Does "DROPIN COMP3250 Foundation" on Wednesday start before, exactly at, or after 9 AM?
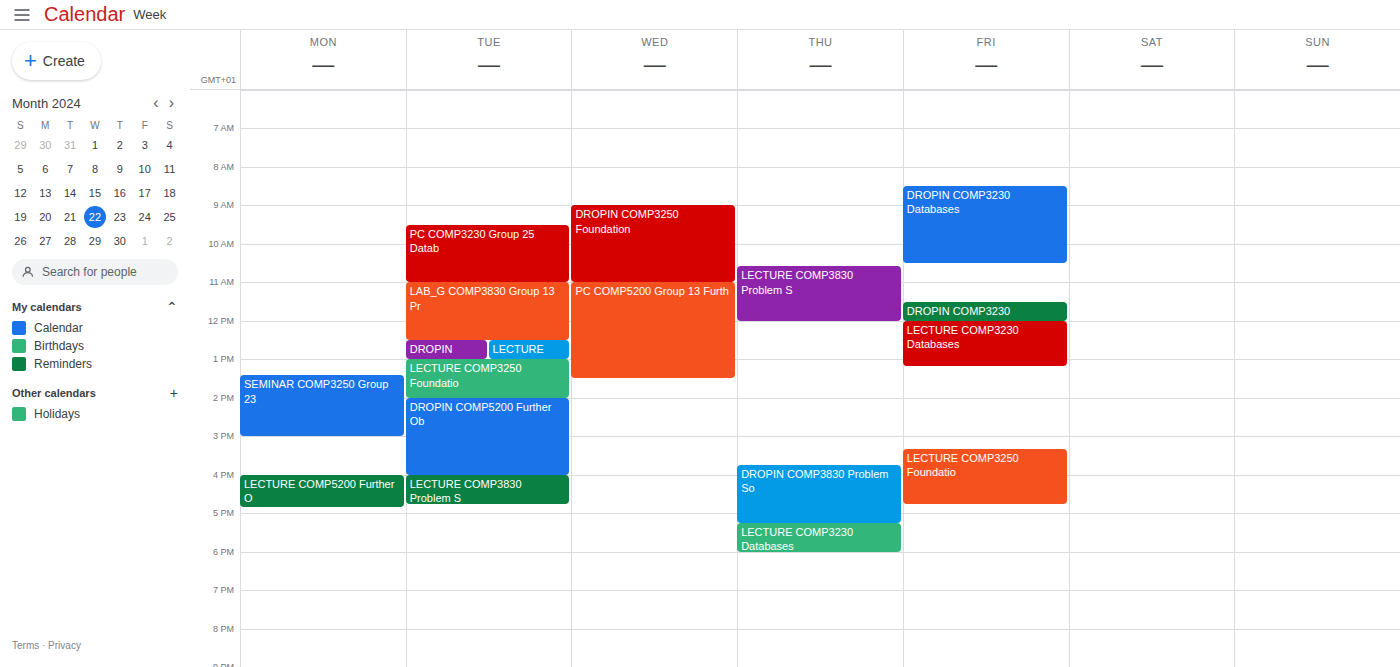
9:00 AM -- exactly at 9 AM, on the 9 AM line.